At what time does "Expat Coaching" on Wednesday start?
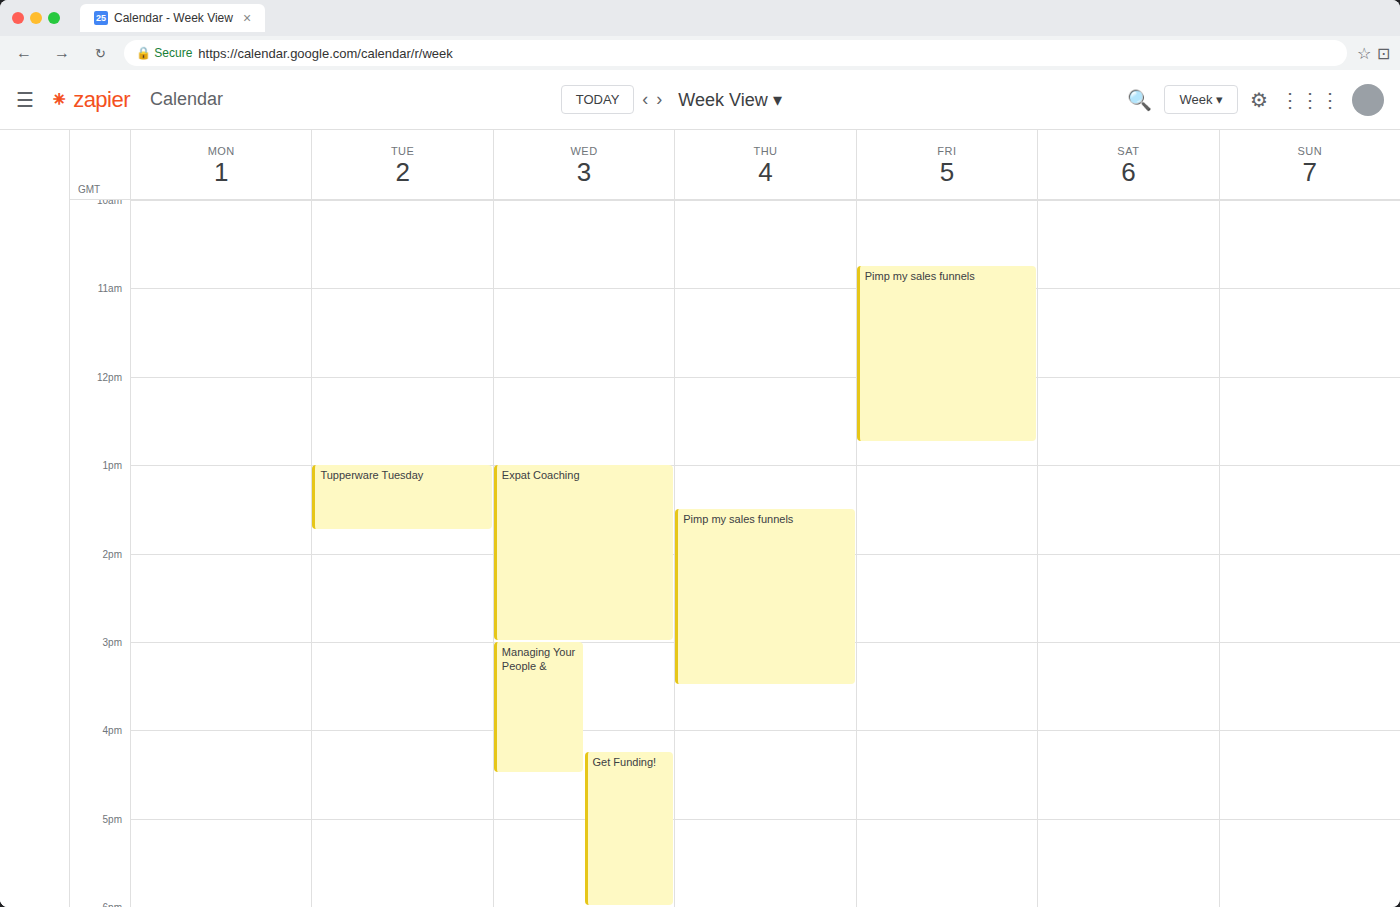
1:00 PM